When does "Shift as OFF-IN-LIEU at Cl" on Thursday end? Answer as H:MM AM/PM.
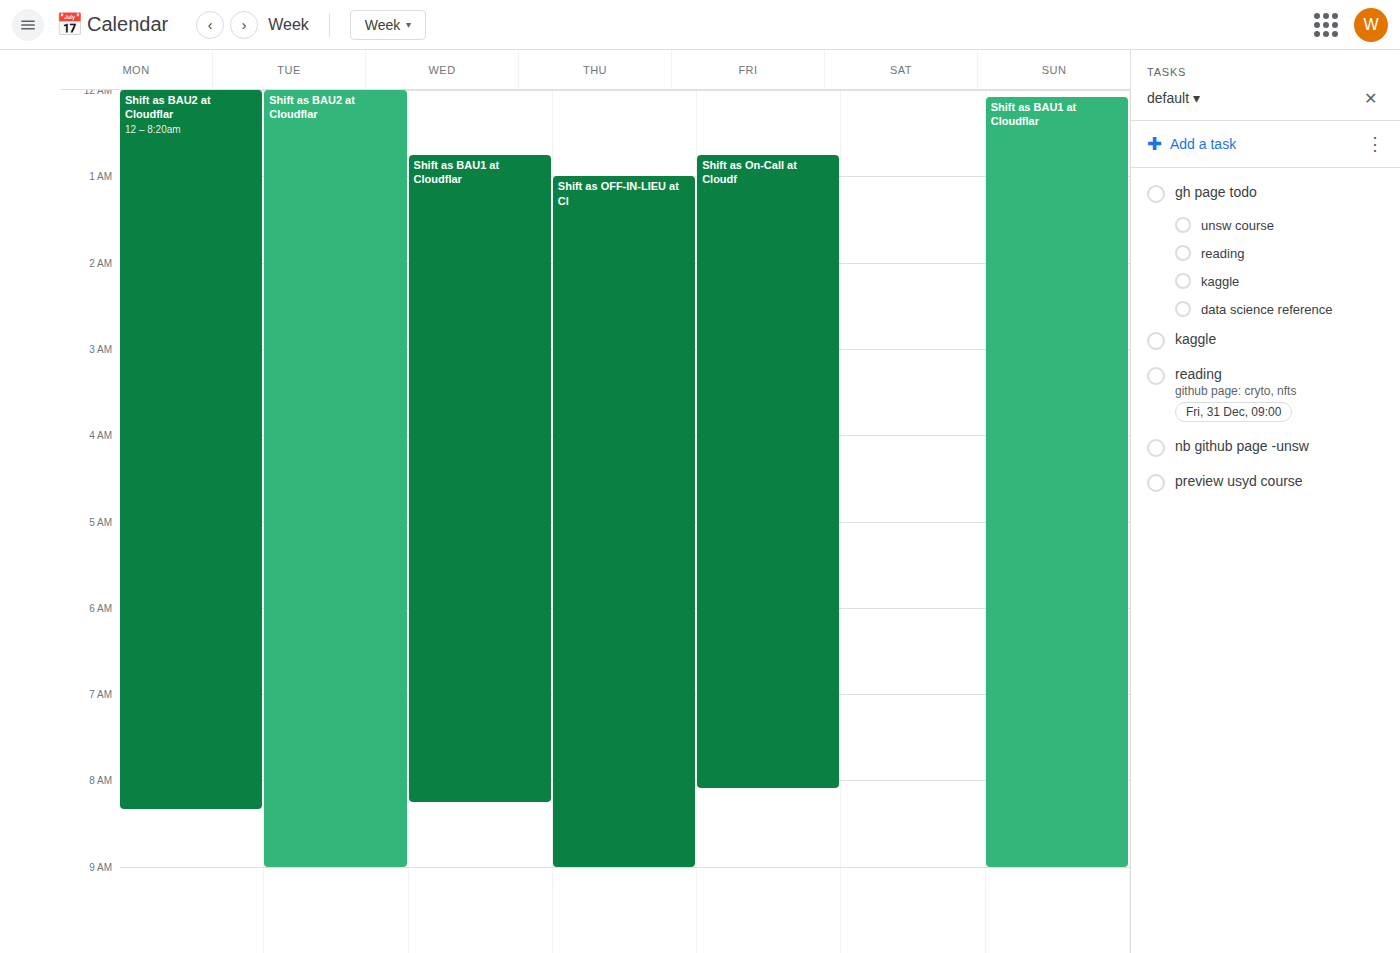
9:00 AM